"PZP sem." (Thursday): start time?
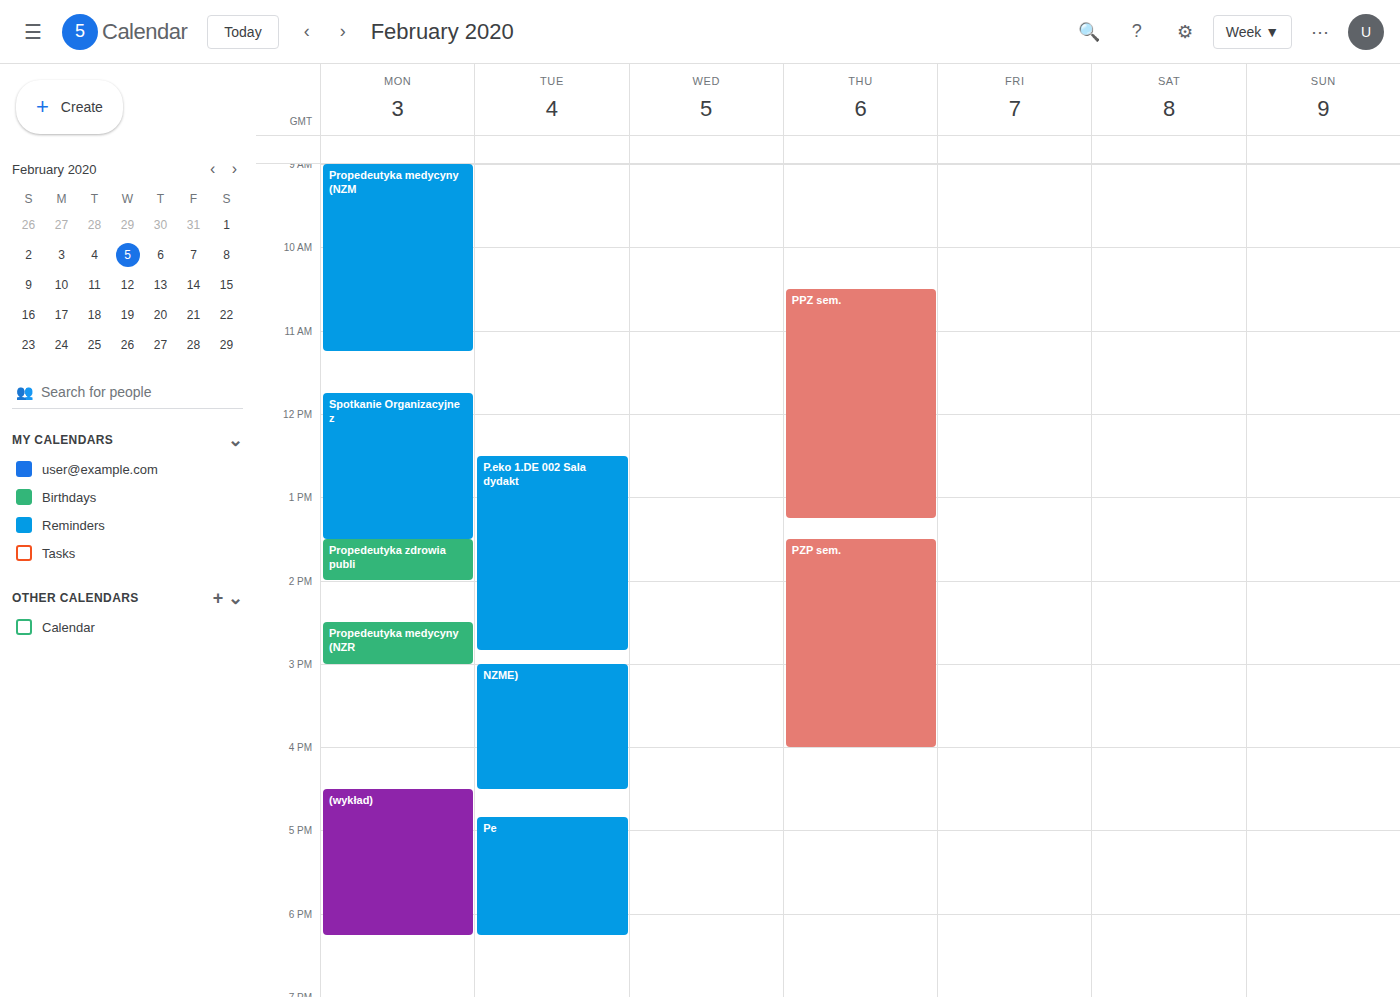
1:30 PM